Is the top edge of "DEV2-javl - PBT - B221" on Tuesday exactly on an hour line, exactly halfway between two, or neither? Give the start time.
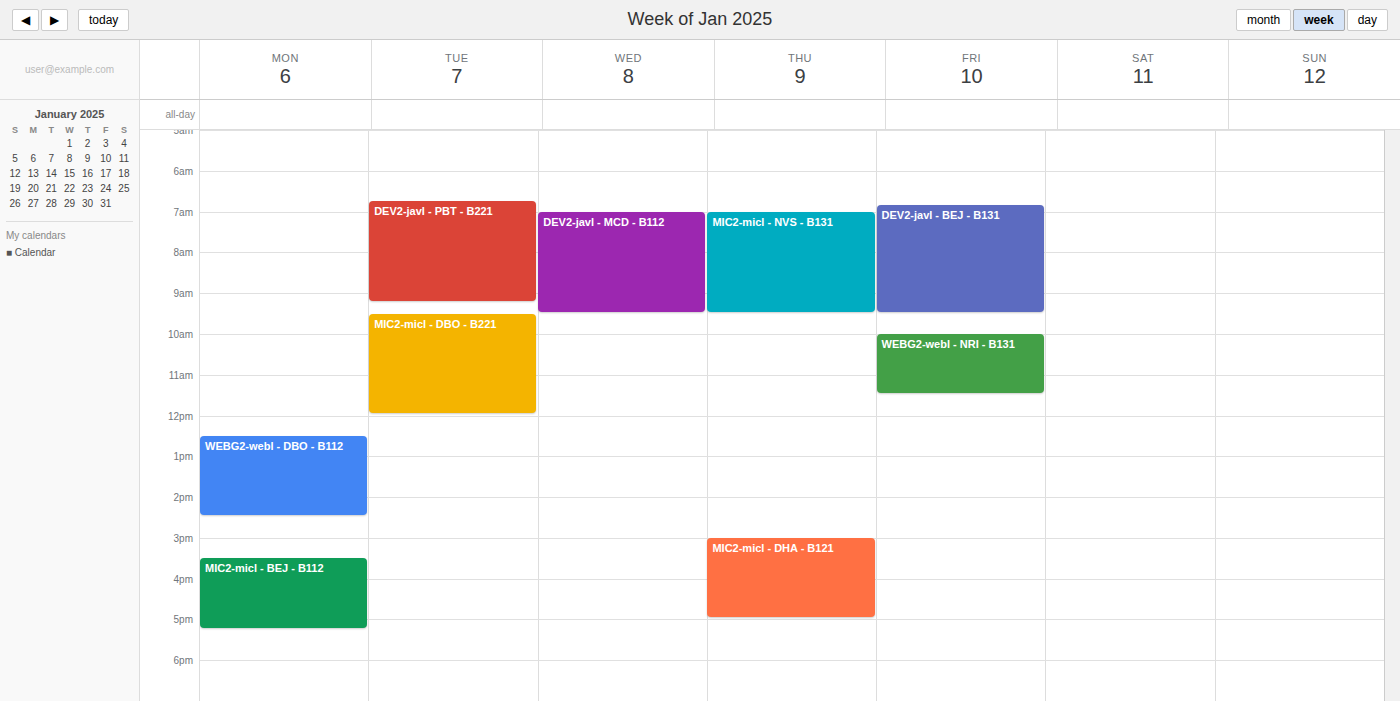
6:45 AM -- neither: three quarters of the way from the 6 AM line to the 7 AM line.